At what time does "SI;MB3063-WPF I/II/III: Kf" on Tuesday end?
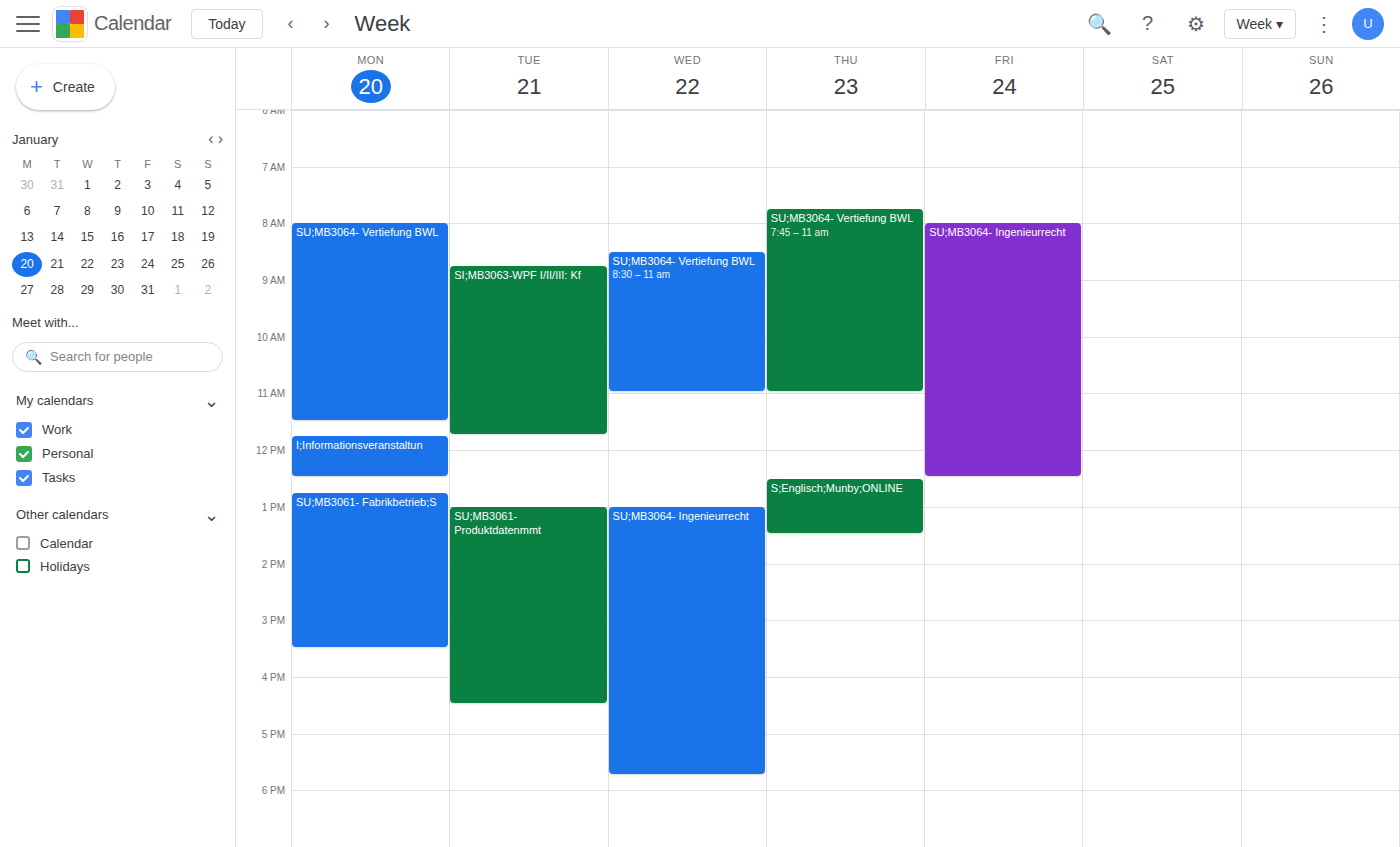
11:45 AM